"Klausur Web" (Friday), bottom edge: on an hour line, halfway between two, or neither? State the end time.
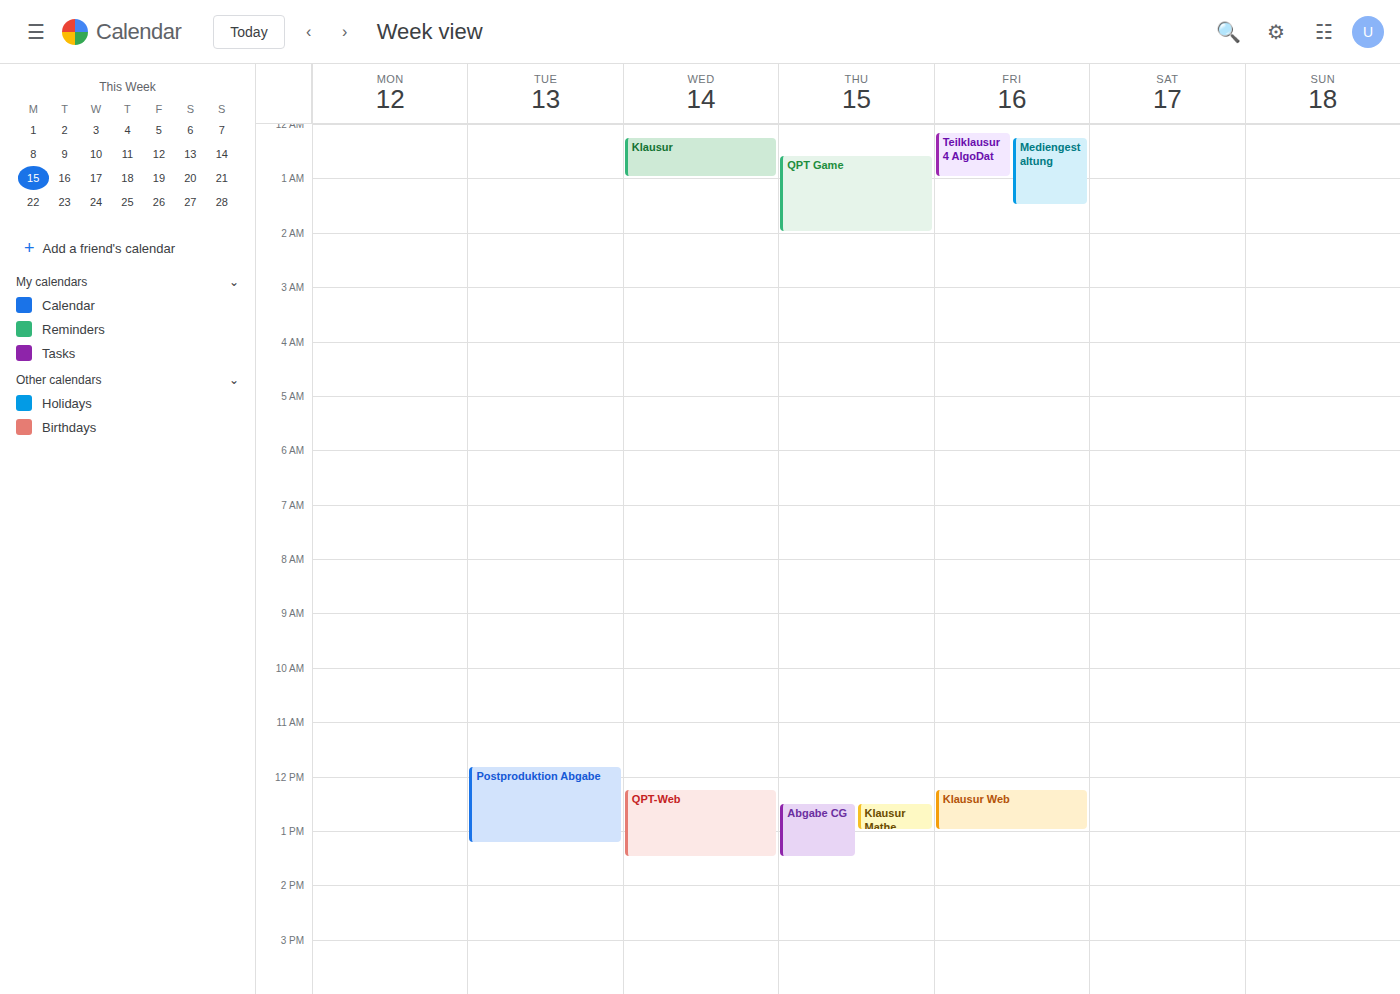
13:00 -- exactly on the 13:00 line.